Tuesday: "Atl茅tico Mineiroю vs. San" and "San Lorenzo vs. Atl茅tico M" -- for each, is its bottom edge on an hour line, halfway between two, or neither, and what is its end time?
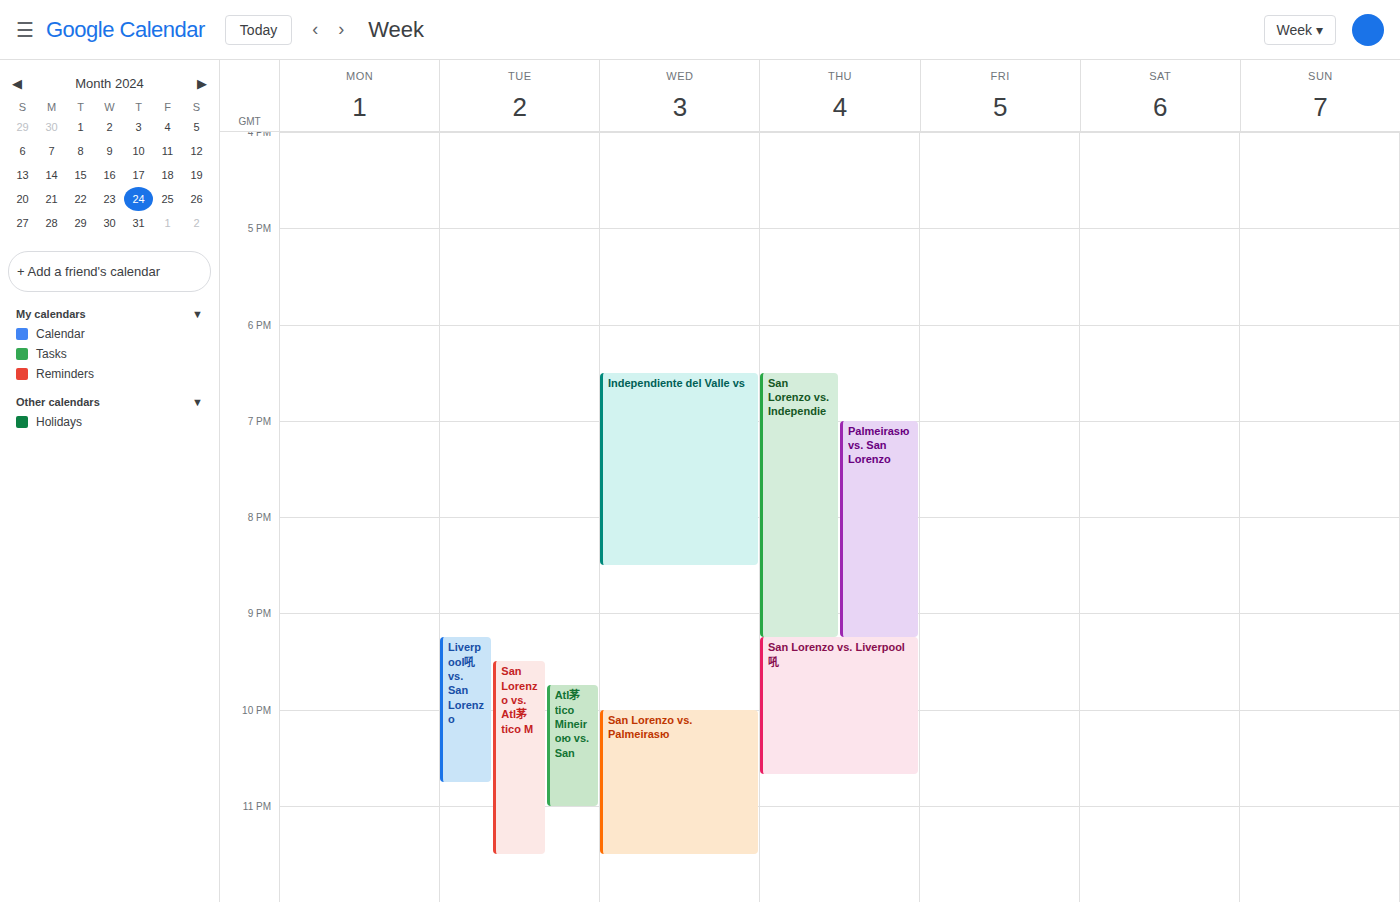
"Atl茅tico Mineiroю vs. San": 11:00 PM, exactly on the 11 PM line. "San Lorenzo vs. Atl茅tico M": 11:30 PM, halfway between the 11 PM and 12 AM lines.